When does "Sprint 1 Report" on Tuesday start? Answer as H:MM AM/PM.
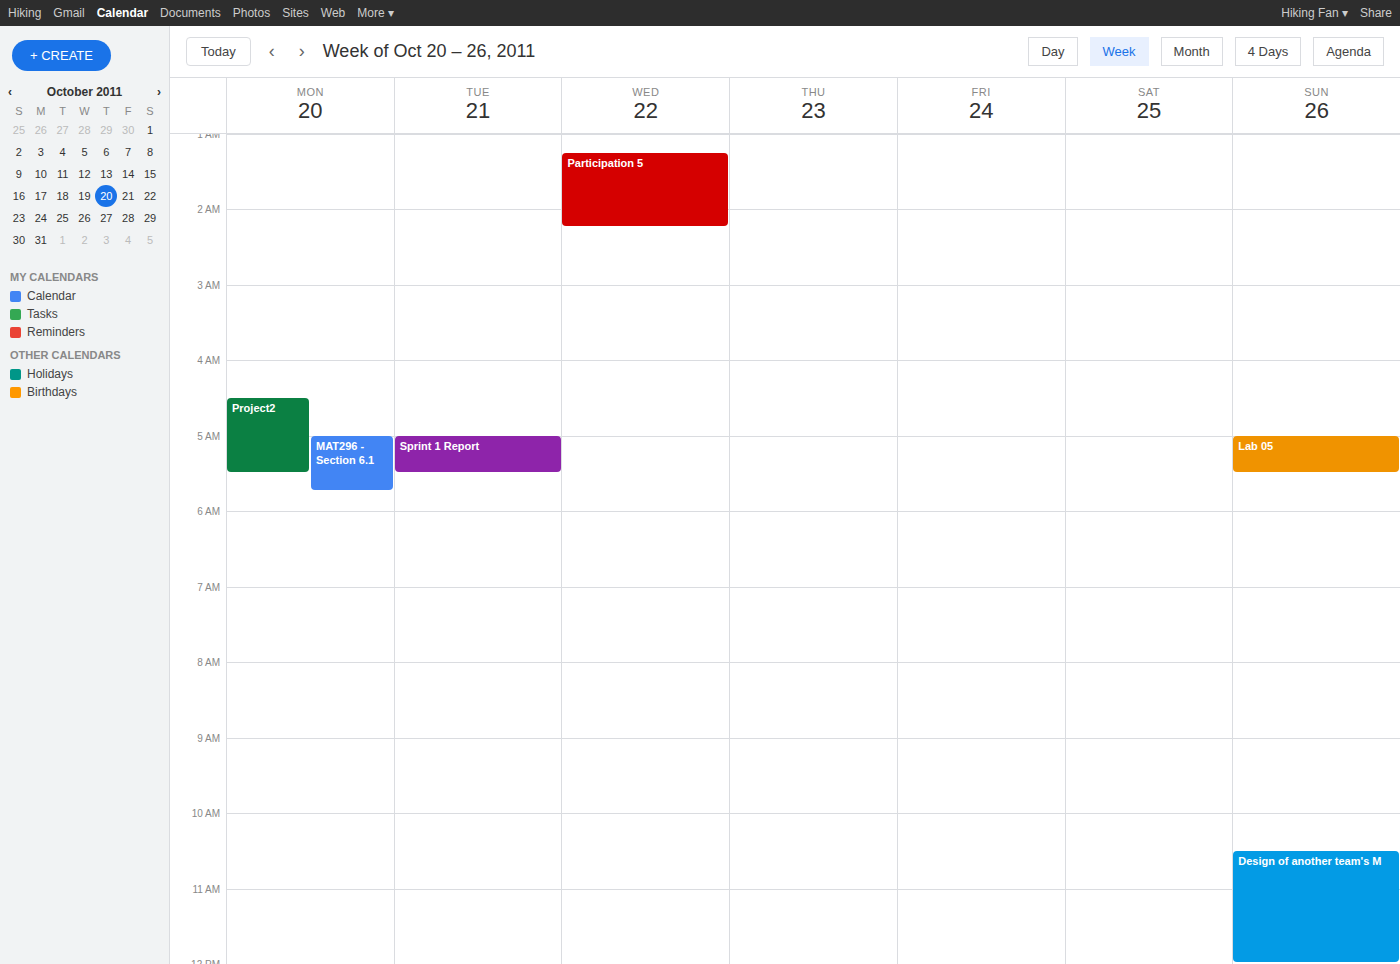
5:00 AM